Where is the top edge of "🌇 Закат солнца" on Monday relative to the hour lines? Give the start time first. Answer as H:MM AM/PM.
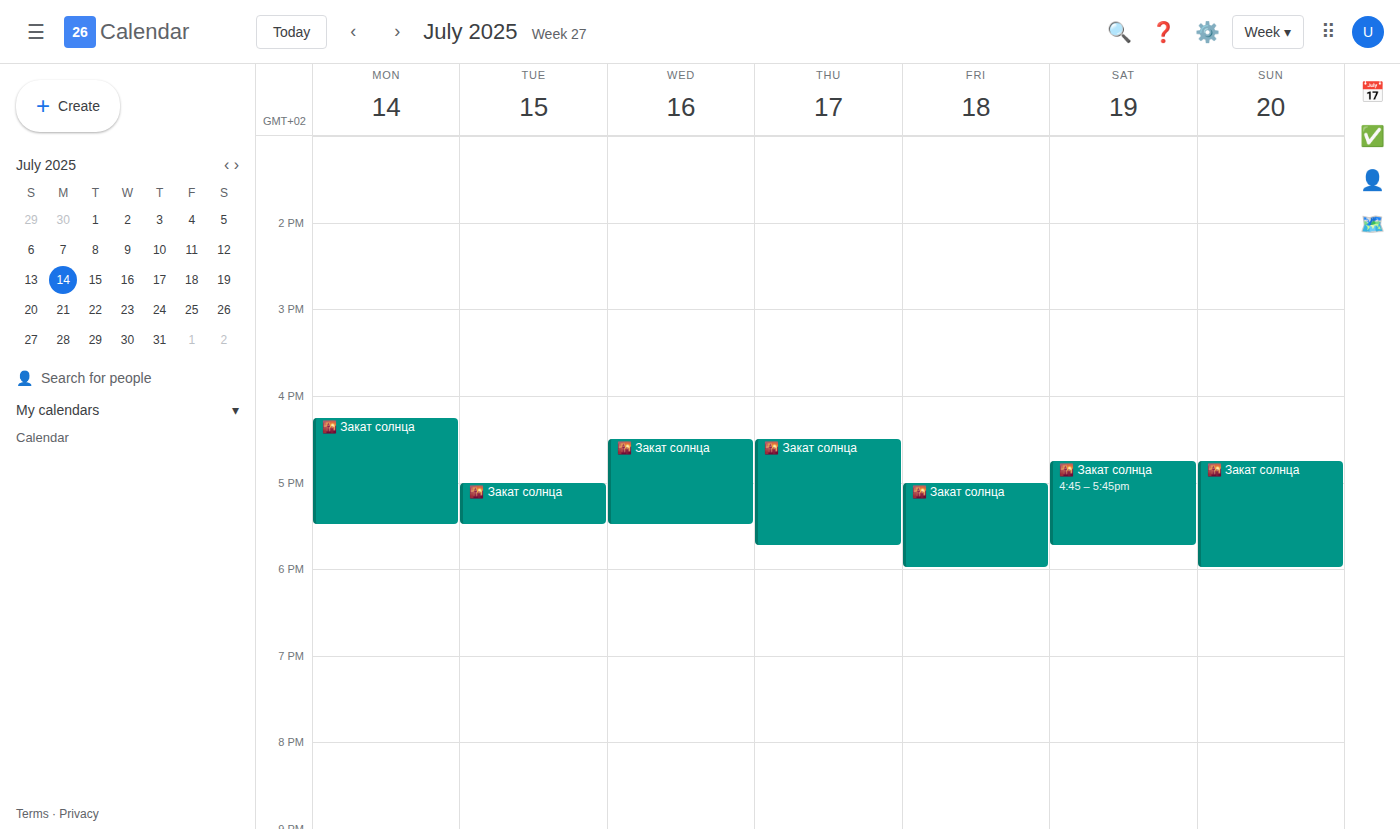
4:15 PM -- neither: a quarter of the way from the 4 PM line to the 5 PM line.